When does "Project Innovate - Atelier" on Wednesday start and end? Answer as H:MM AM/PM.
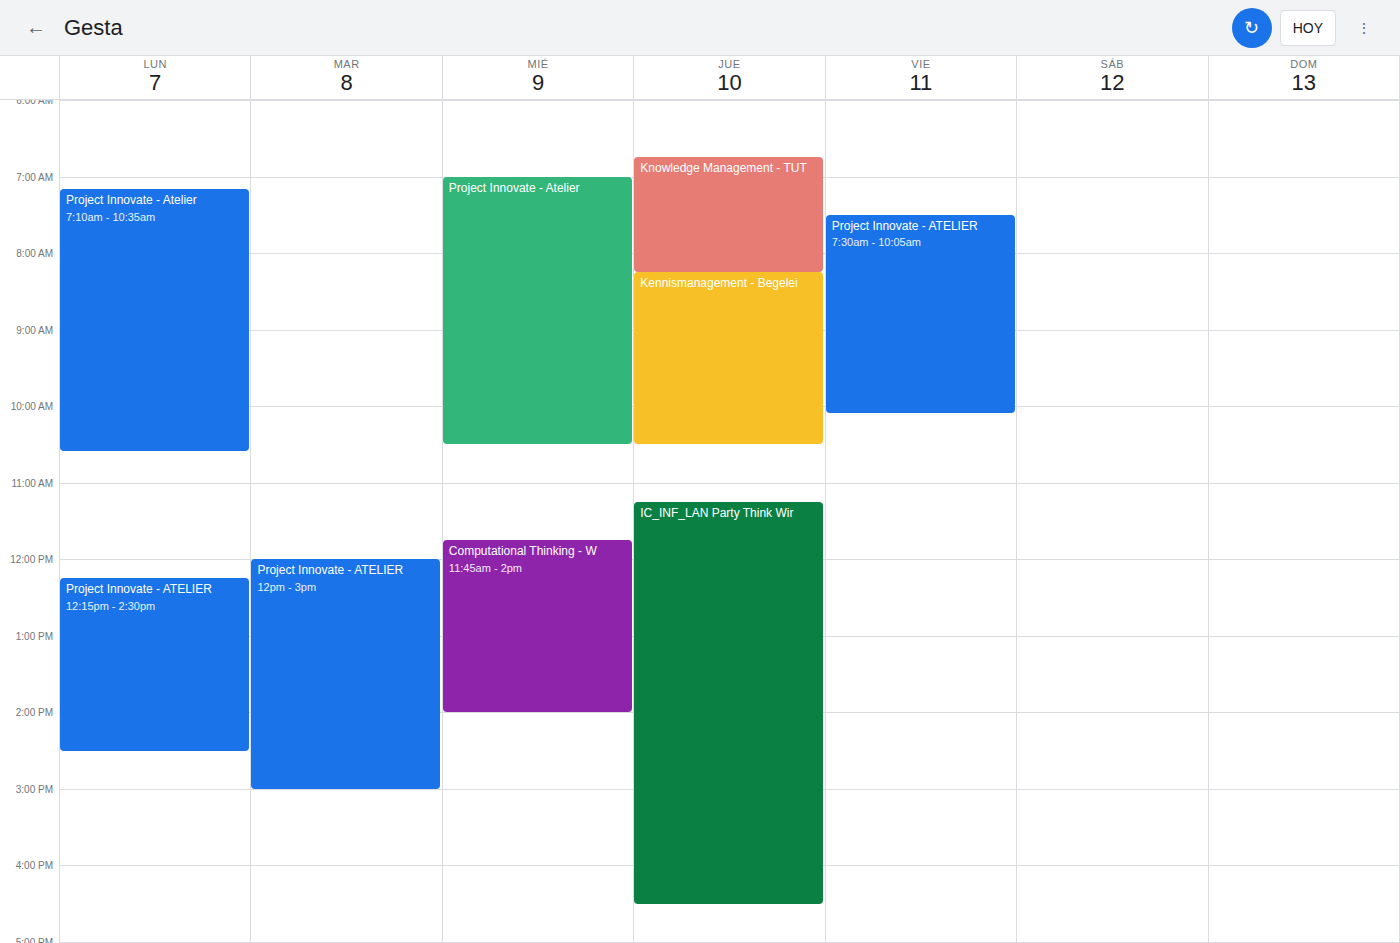
7:00 AM to 10:30 AM